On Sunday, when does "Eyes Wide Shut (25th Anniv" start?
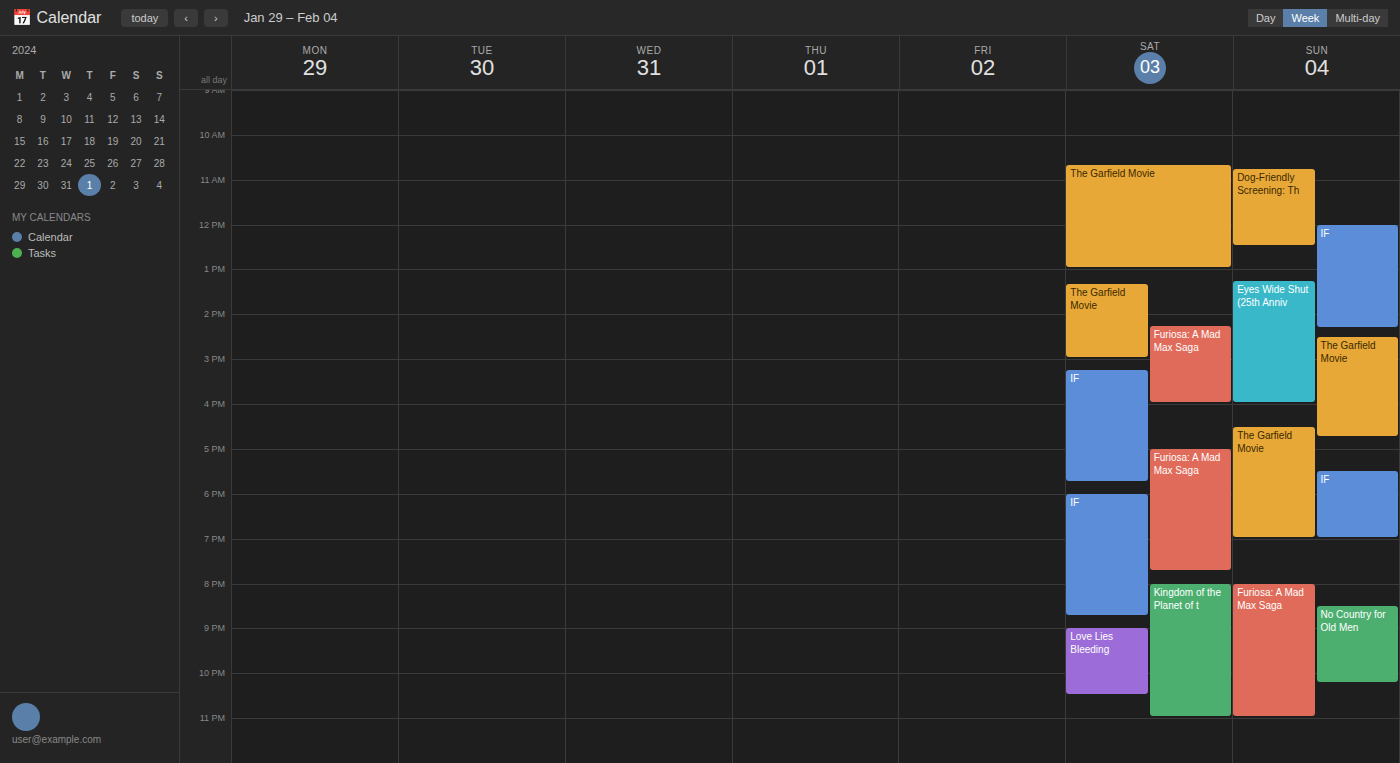
1:15 PM